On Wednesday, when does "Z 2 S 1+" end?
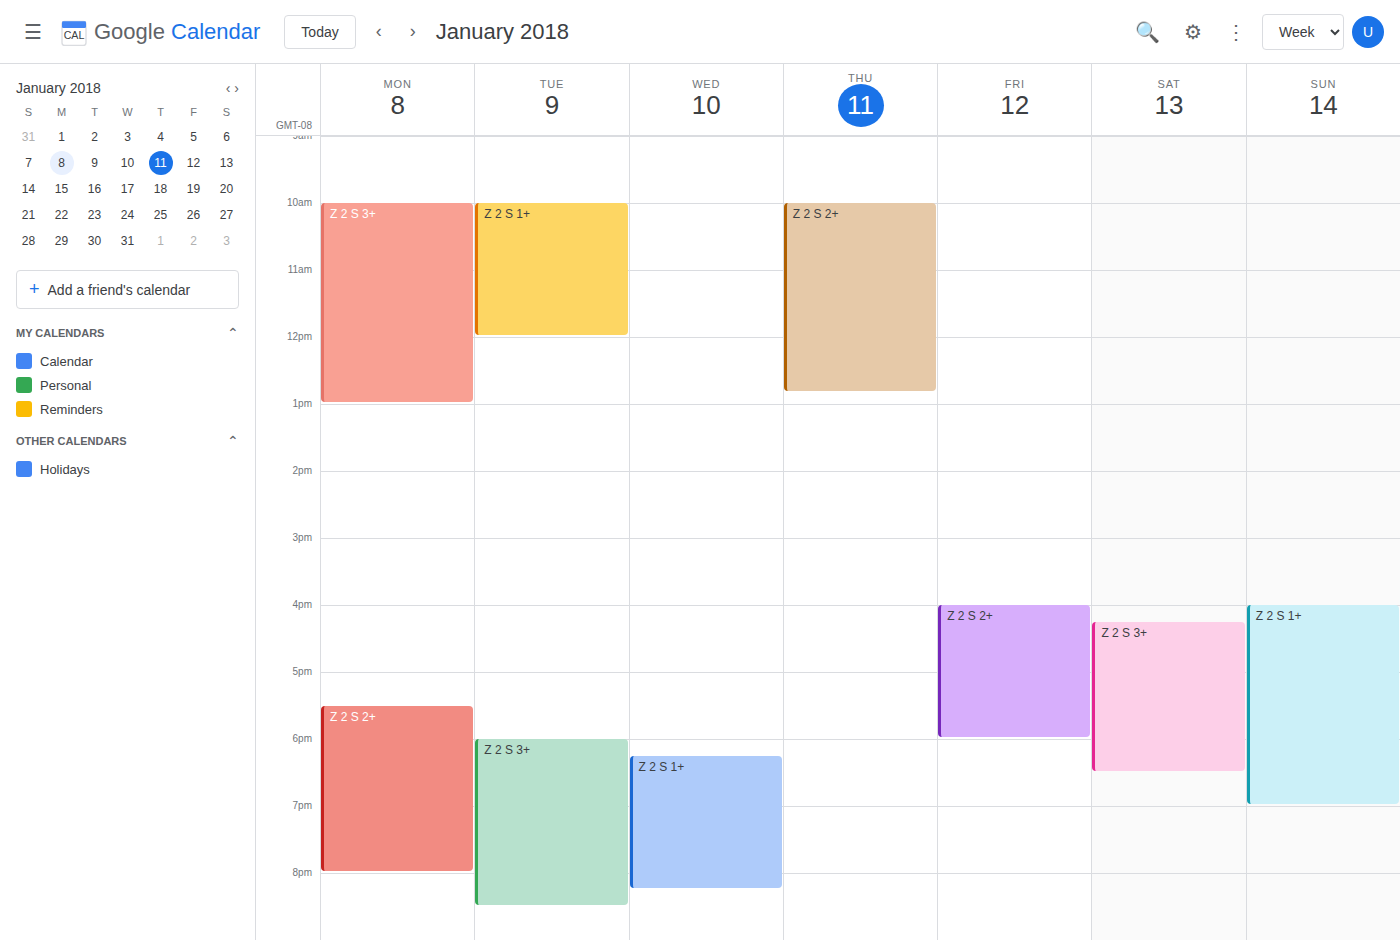
8:15 PM